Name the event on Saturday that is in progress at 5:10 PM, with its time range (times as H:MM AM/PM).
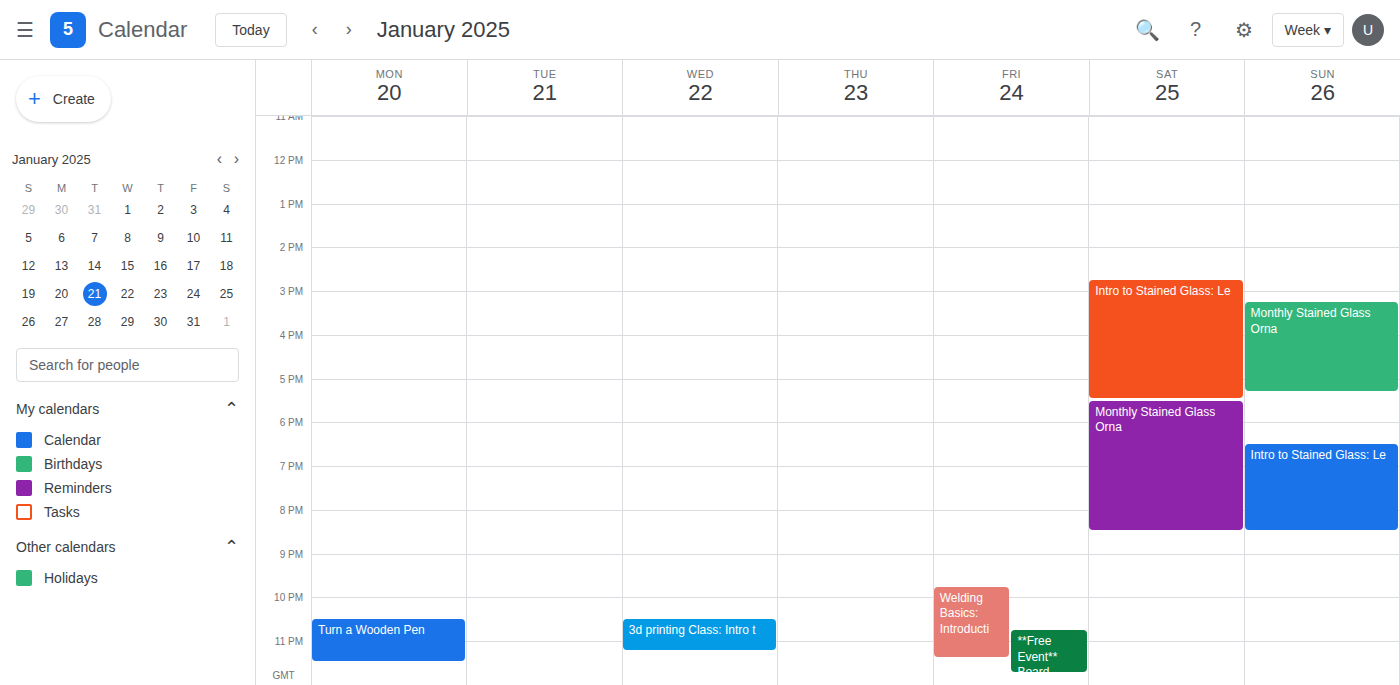
"Intro to Stained Glass: Le", 2:45 PM to 5:30 PM